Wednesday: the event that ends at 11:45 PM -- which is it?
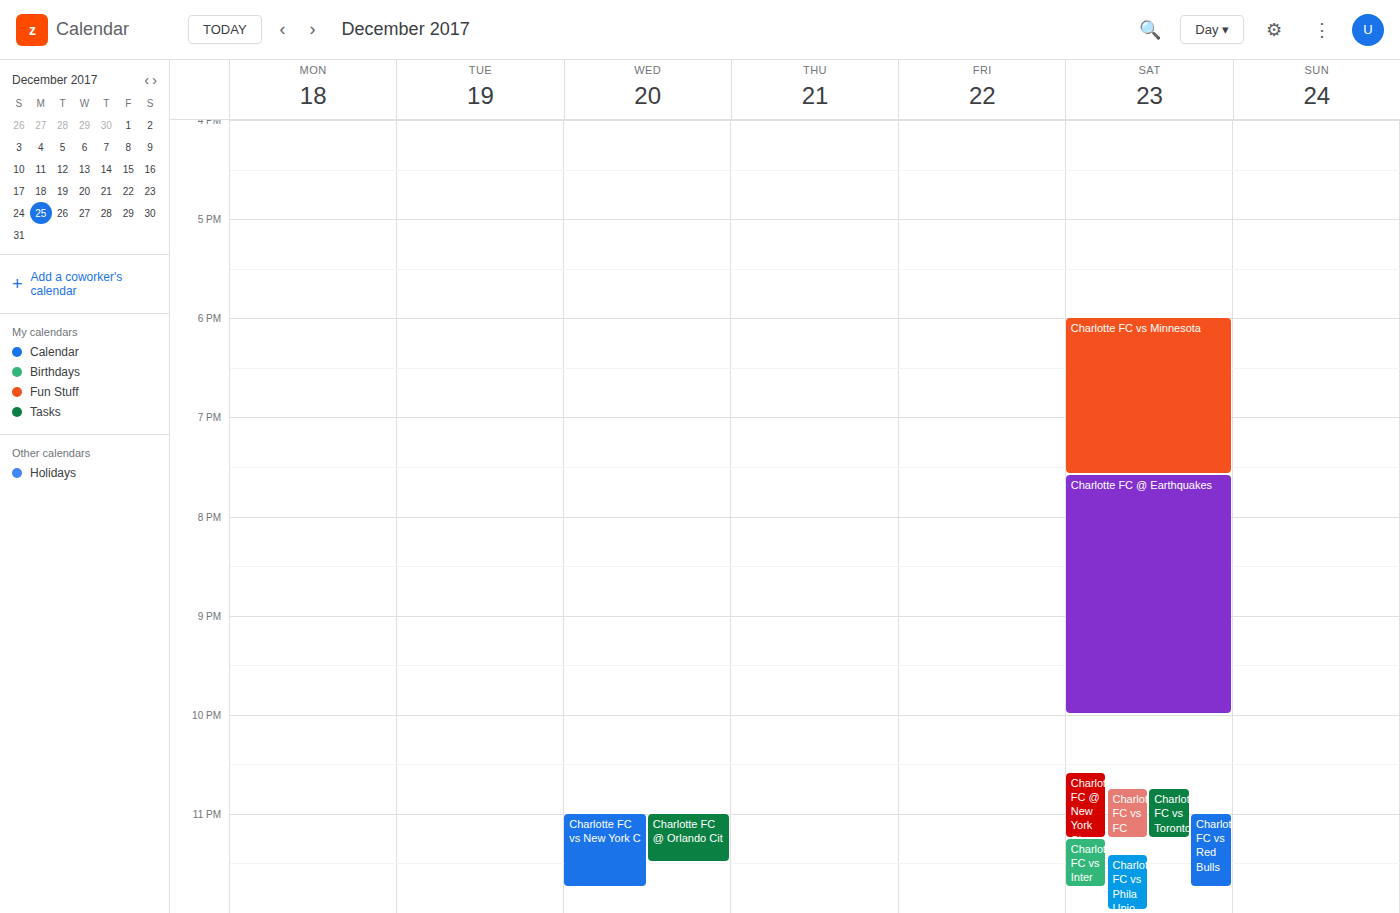
"Charlotte FC vs New York C"